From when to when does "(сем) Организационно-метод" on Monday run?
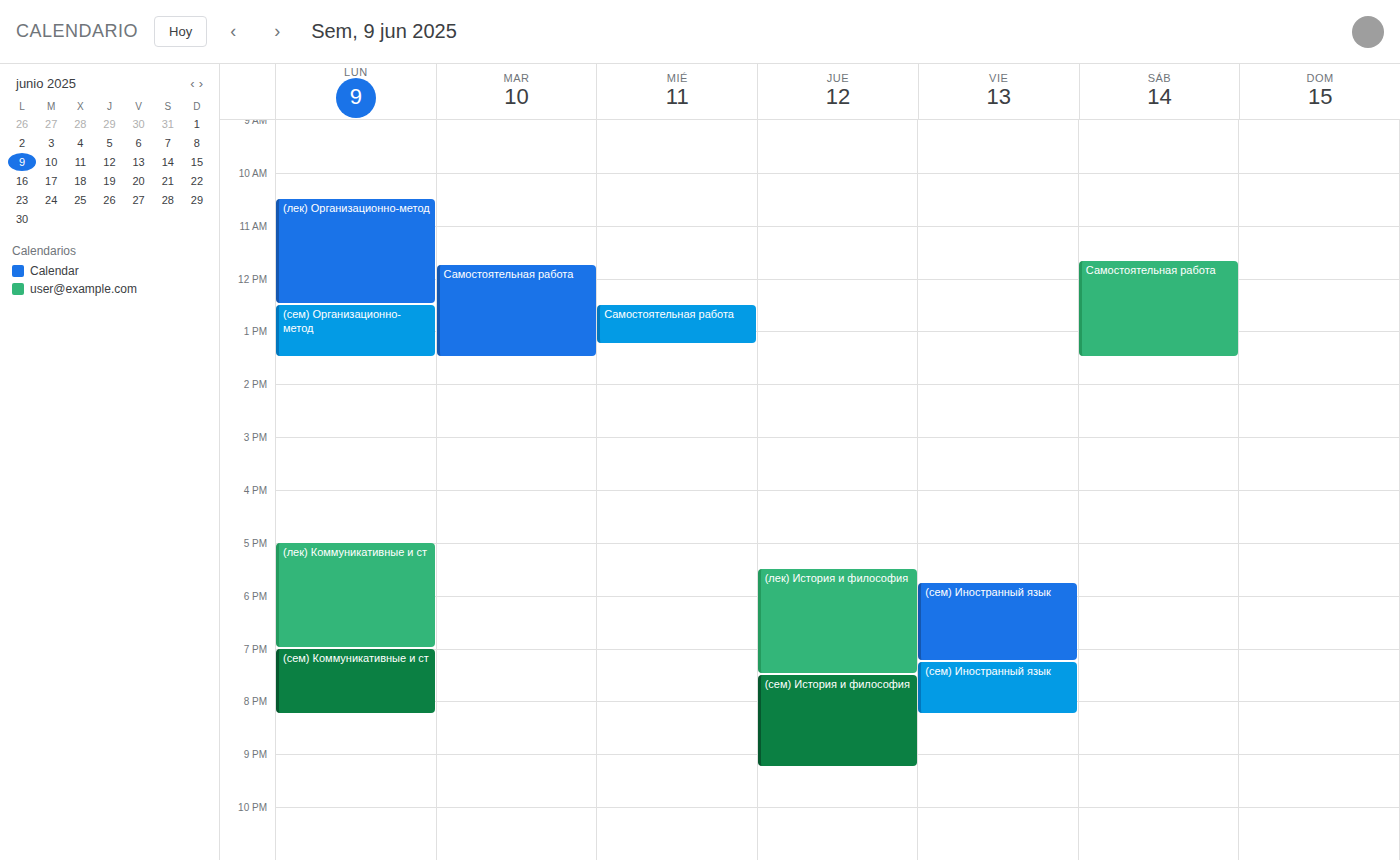
12:30 PM to 1:30 PM